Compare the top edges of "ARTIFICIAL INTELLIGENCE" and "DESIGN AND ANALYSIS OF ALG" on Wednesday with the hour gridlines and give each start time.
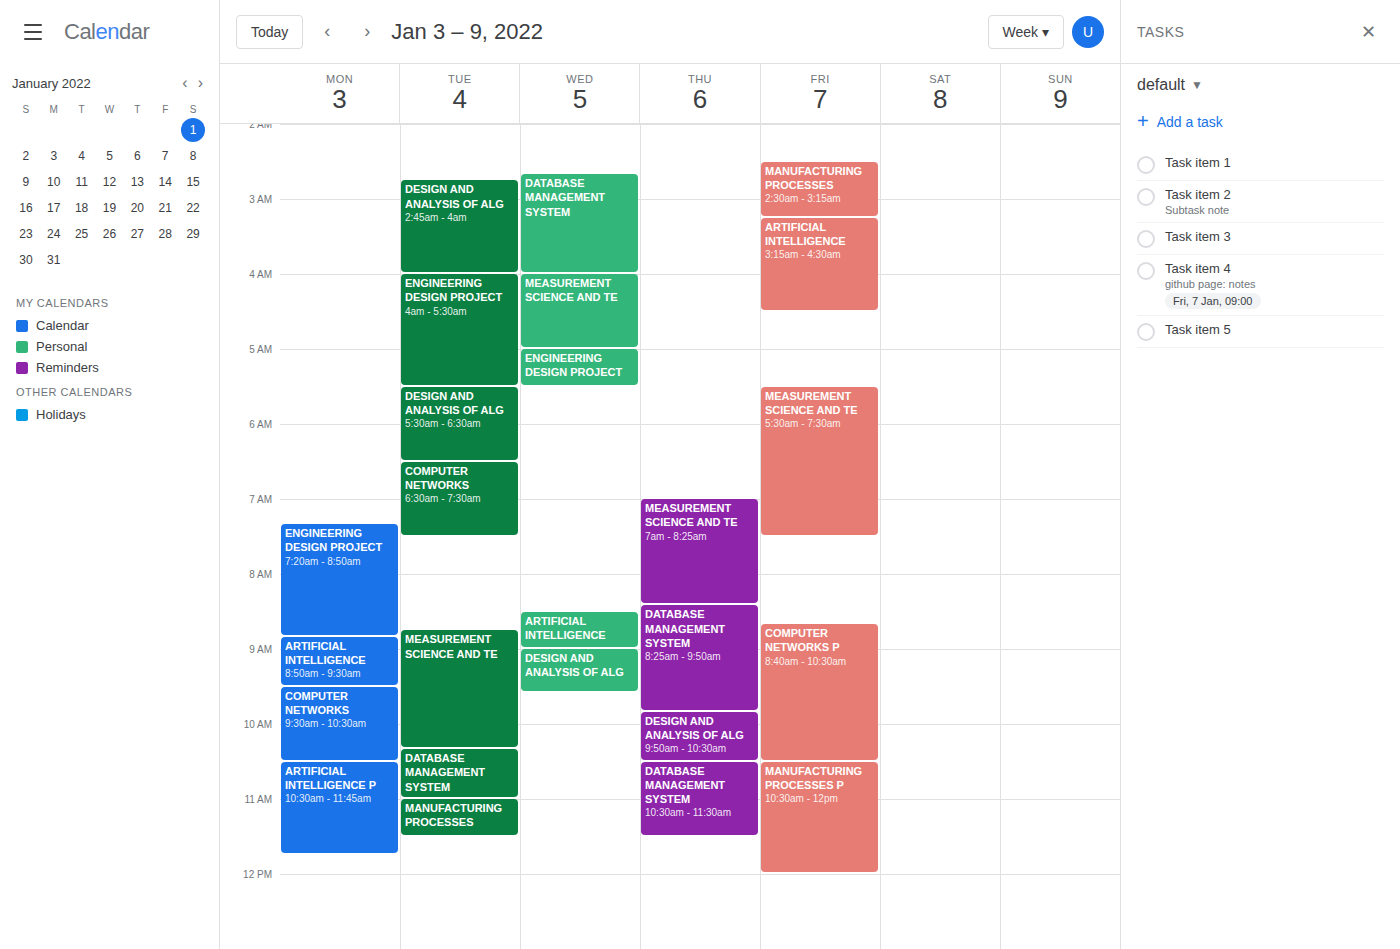
"ARTIFICIAL INTELLIGENCE": 8:30 AM, halfway between the 8 AM and 9 AM lines. "DESIGN AND ANALYSIS OF ALG": 9:00 AM, exactly on the 9 AM line.